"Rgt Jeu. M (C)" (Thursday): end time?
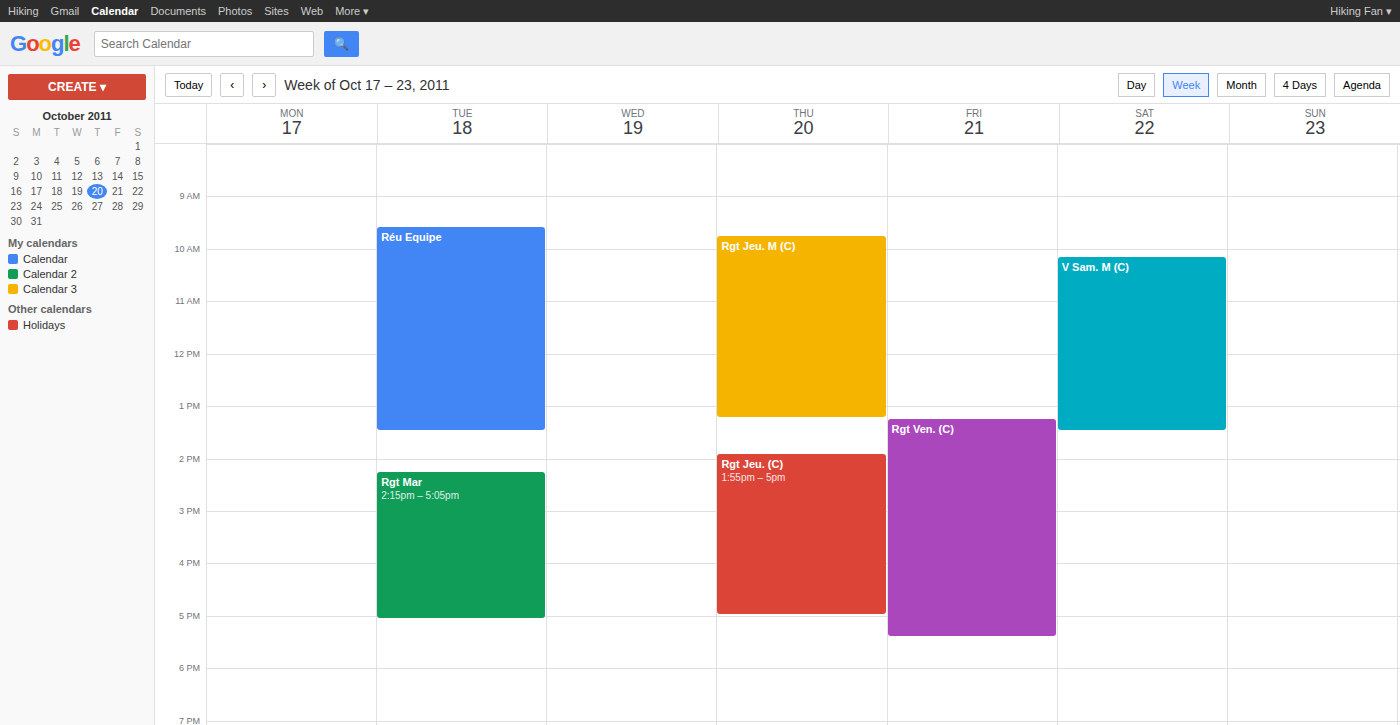
1:15 PM